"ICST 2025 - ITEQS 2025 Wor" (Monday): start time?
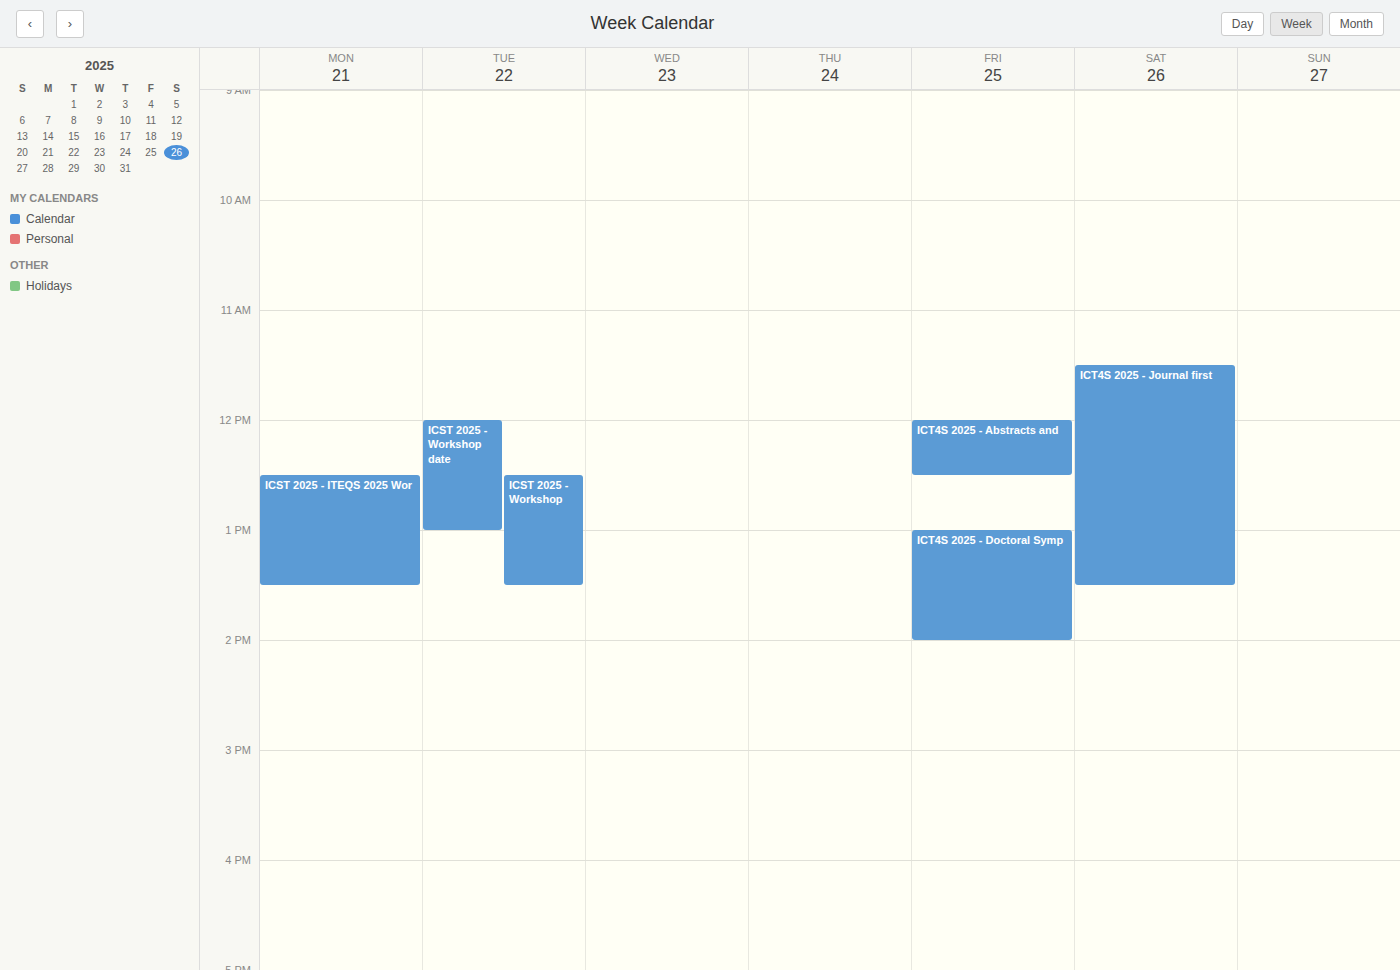
12:30